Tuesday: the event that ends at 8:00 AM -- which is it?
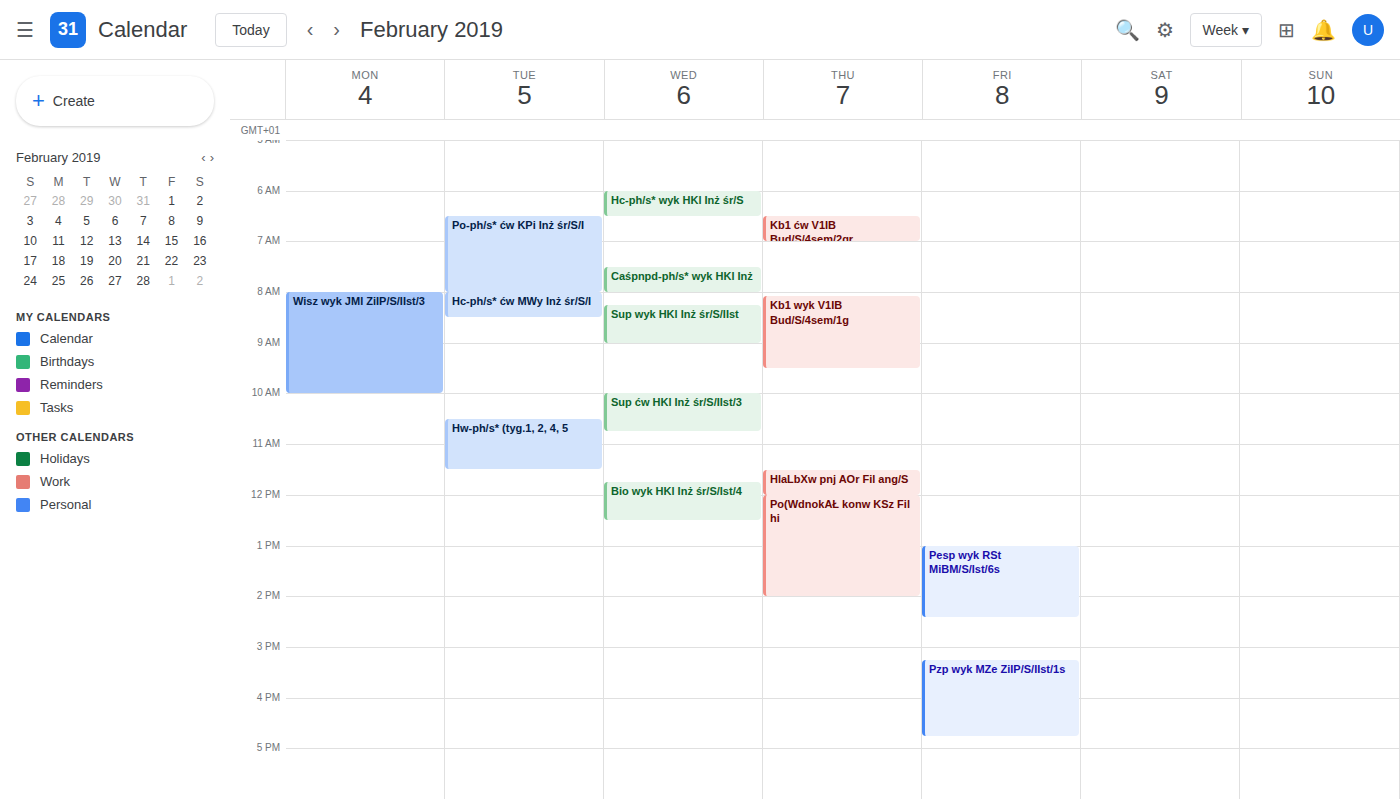
"Po-ph/s* ćw KPi Inż śr/S/I"